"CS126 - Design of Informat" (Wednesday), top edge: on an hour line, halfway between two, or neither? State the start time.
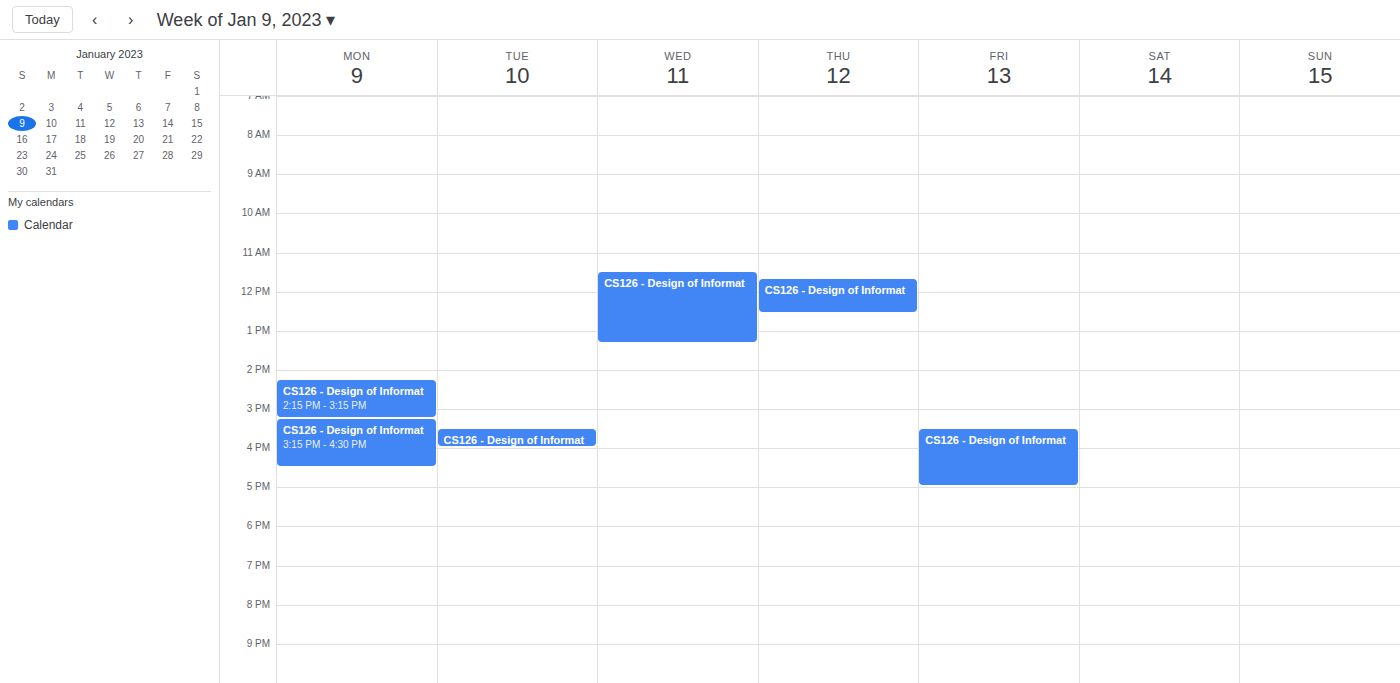
11:30 AM -- halfway between the 11 AM and 12 PM lines.